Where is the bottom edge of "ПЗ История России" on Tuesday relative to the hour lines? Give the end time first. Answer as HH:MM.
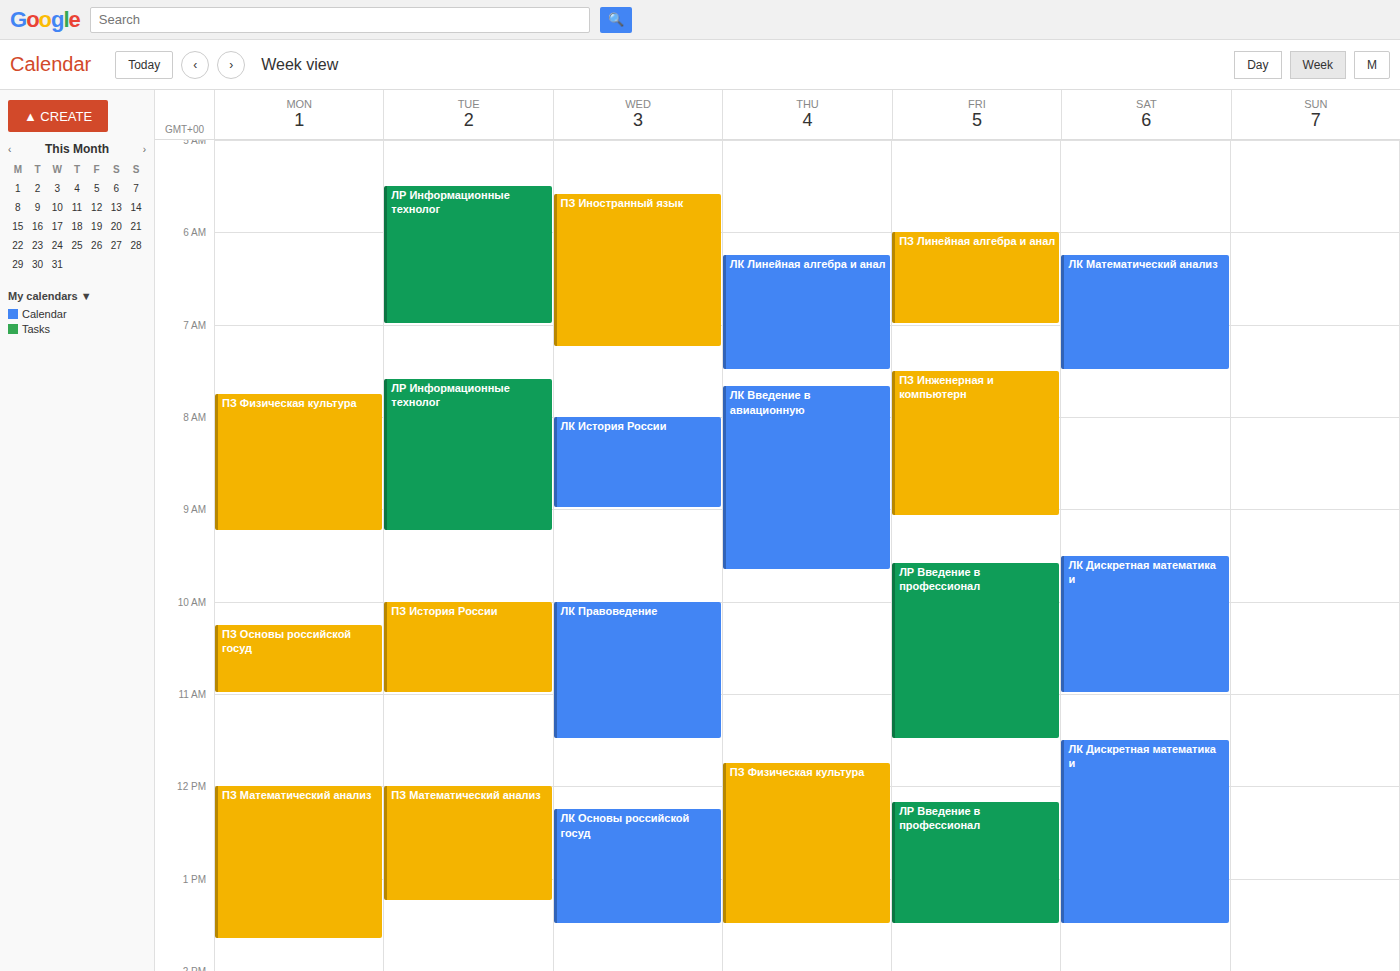
11:00 -- exactly on the 11:00 line.